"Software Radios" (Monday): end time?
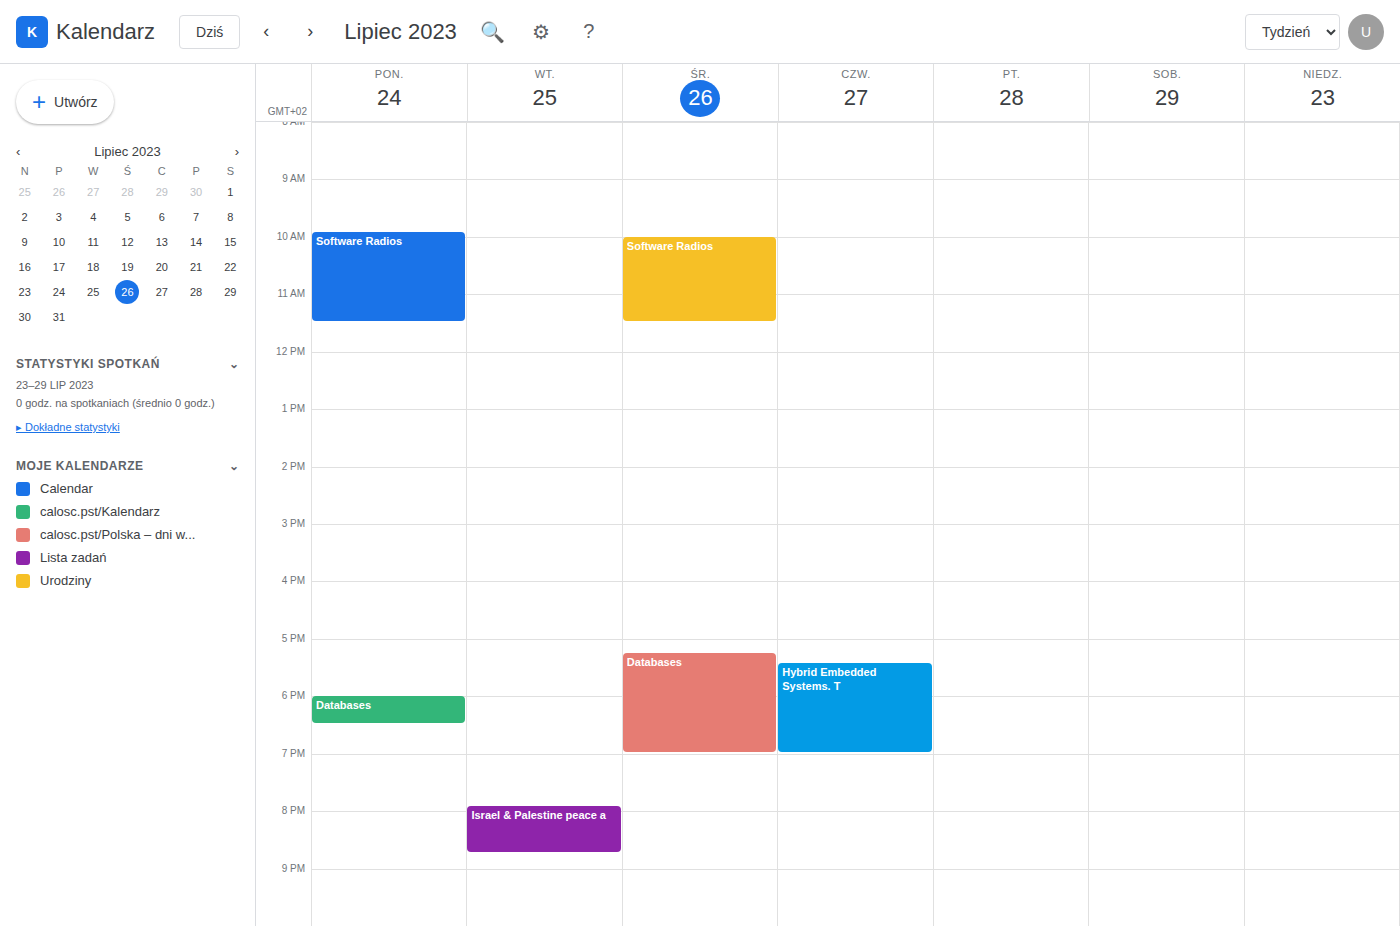
11:30 AM